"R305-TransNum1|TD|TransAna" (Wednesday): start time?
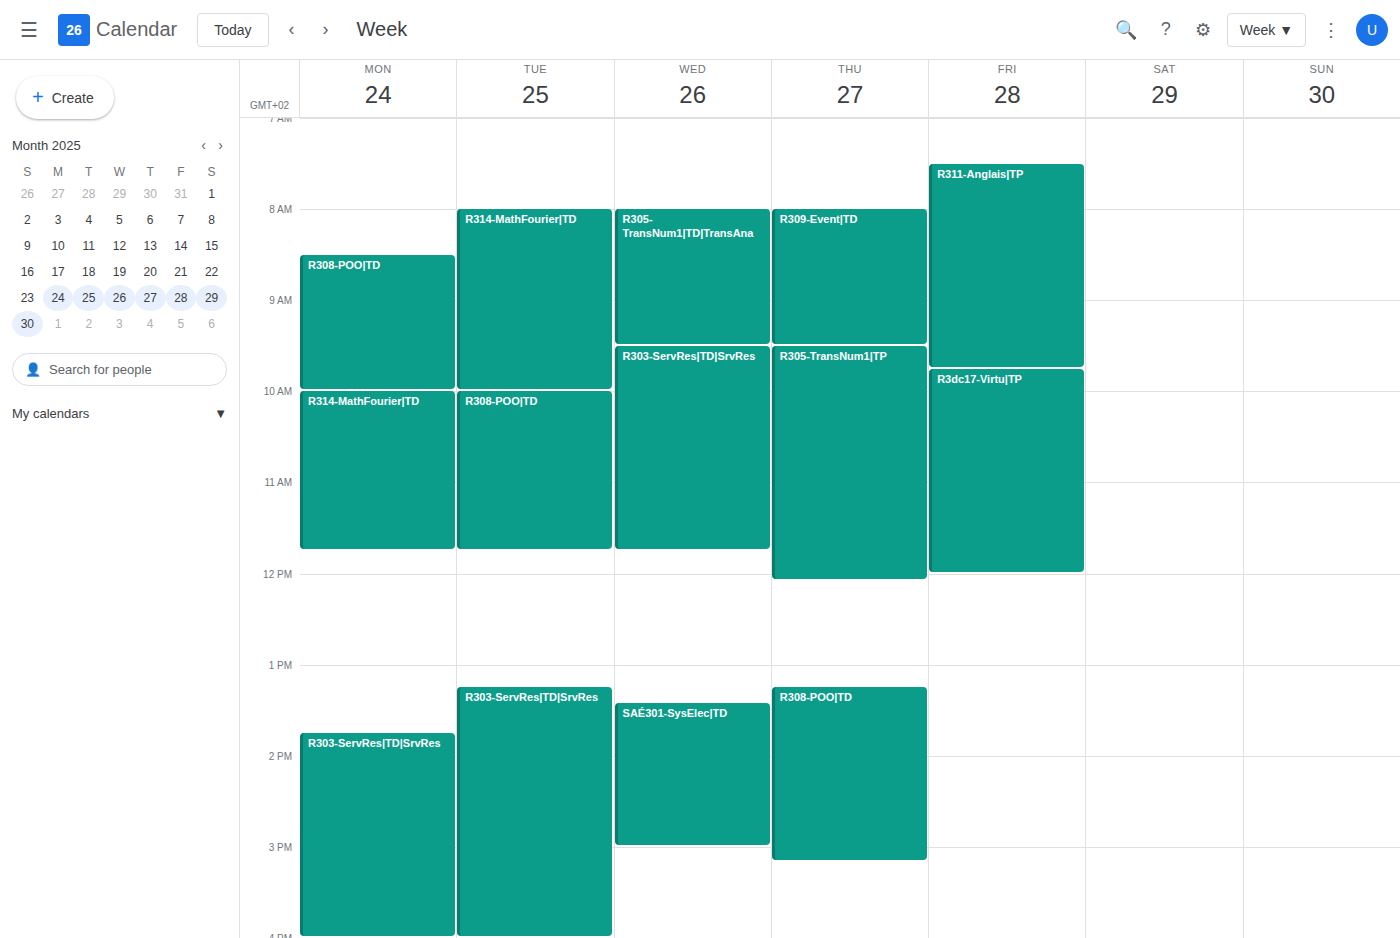
8:00 AM